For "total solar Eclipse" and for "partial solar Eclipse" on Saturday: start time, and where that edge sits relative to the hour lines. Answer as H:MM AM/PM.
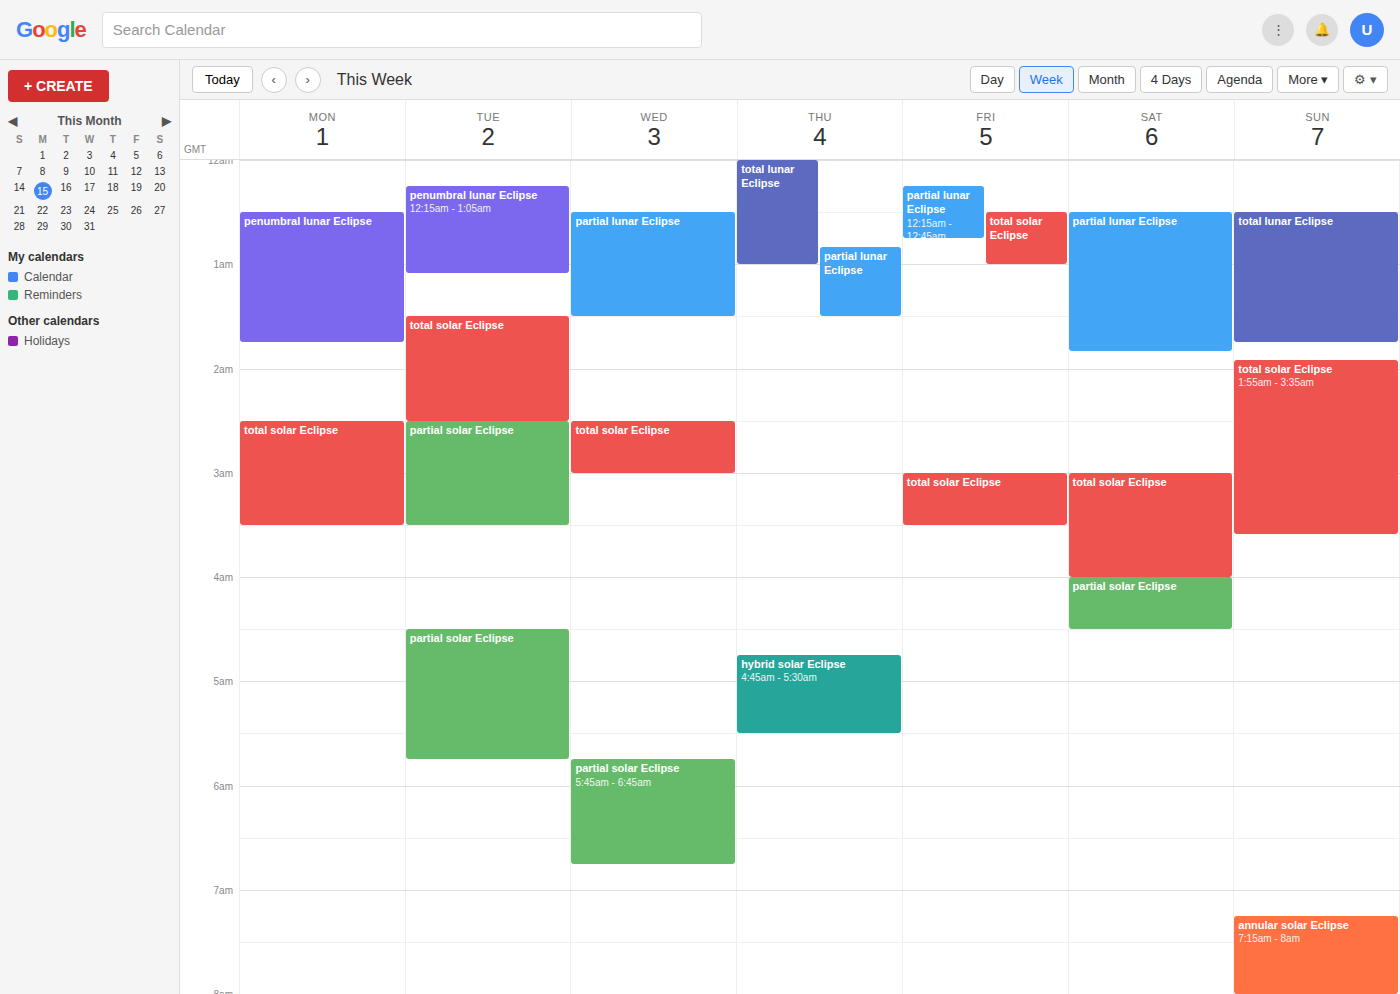
"total solar Eclipse": 3:00 AM, exactly on the 3 AM line. "partial solar Eclipse": 4:00 AM, exactly on the 4 AM line.